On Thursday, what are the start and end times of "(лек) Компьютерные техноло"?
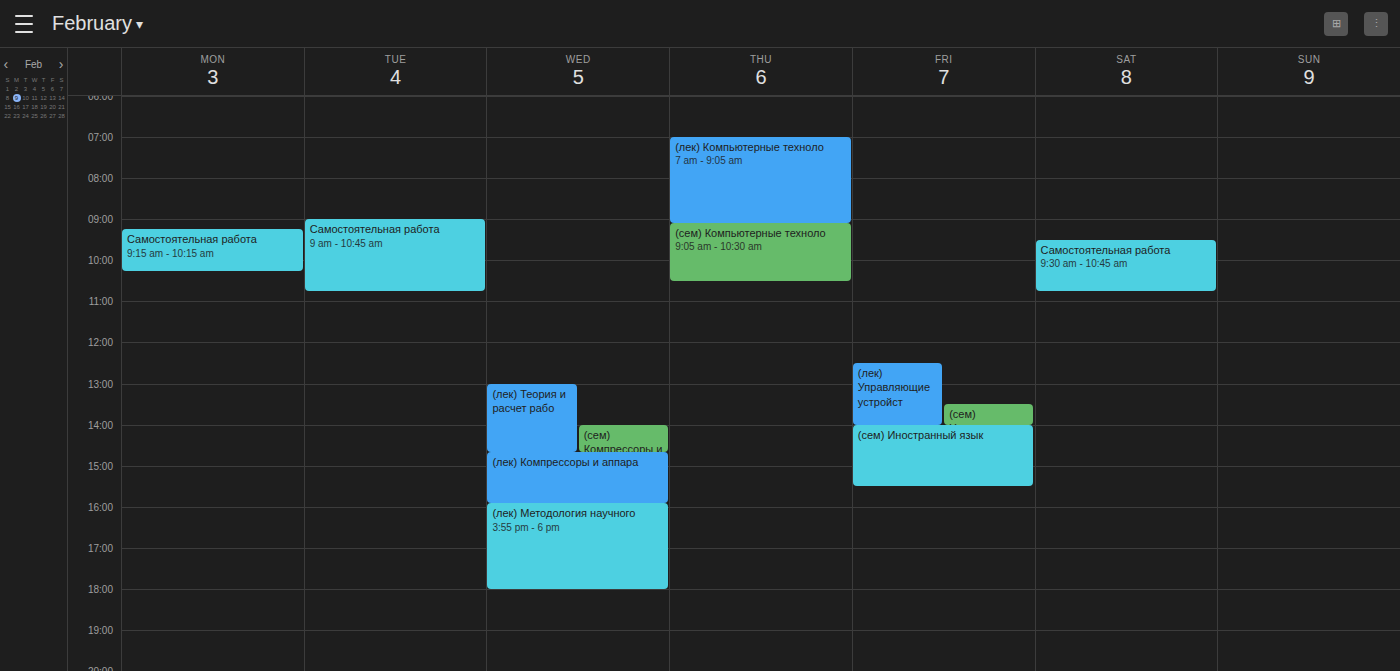
7:00 AM to 9:05 AM